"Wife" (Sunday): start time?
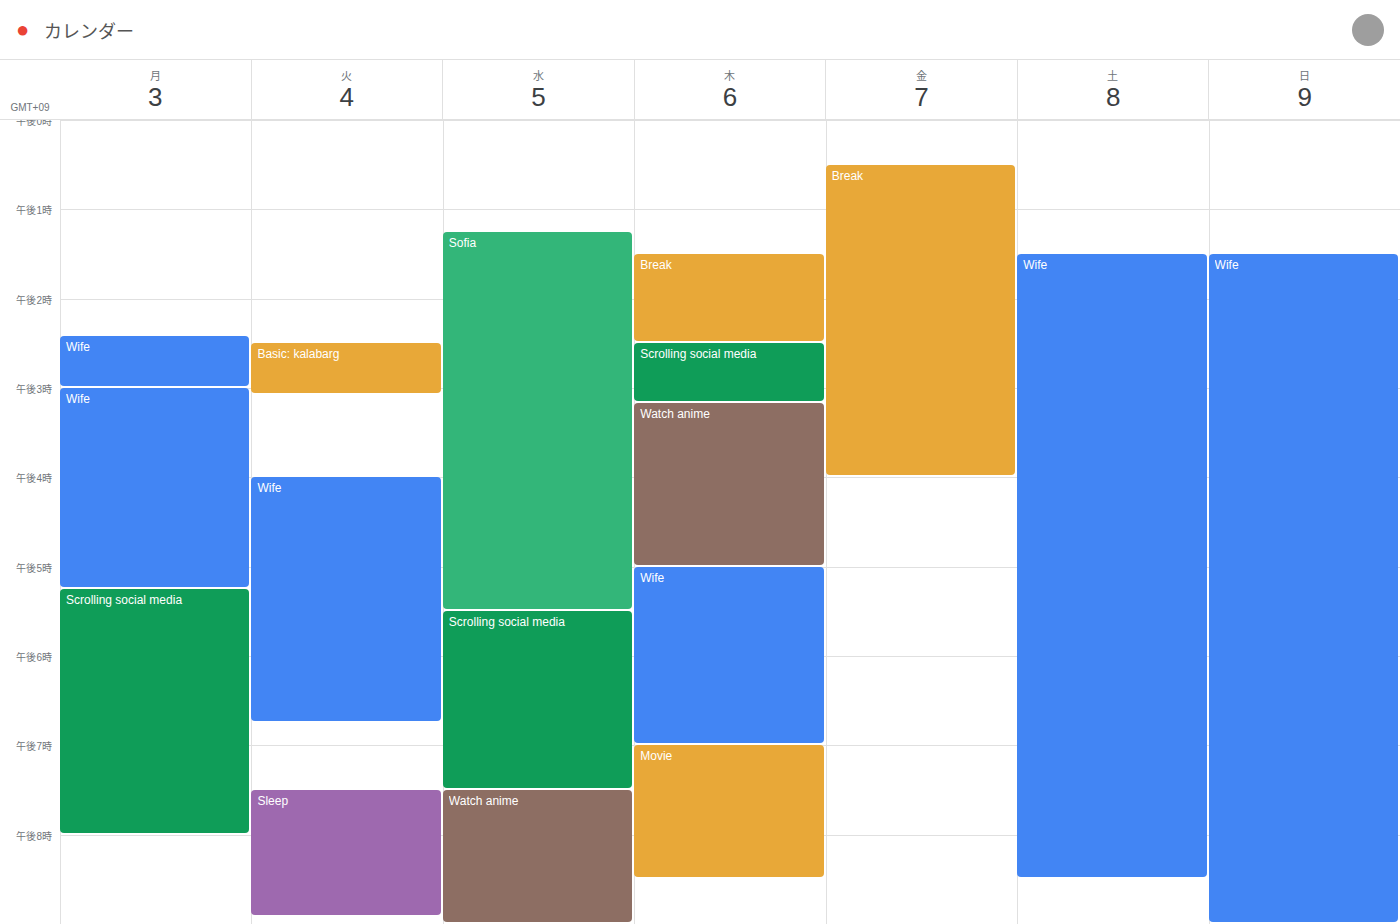
1:30 PM